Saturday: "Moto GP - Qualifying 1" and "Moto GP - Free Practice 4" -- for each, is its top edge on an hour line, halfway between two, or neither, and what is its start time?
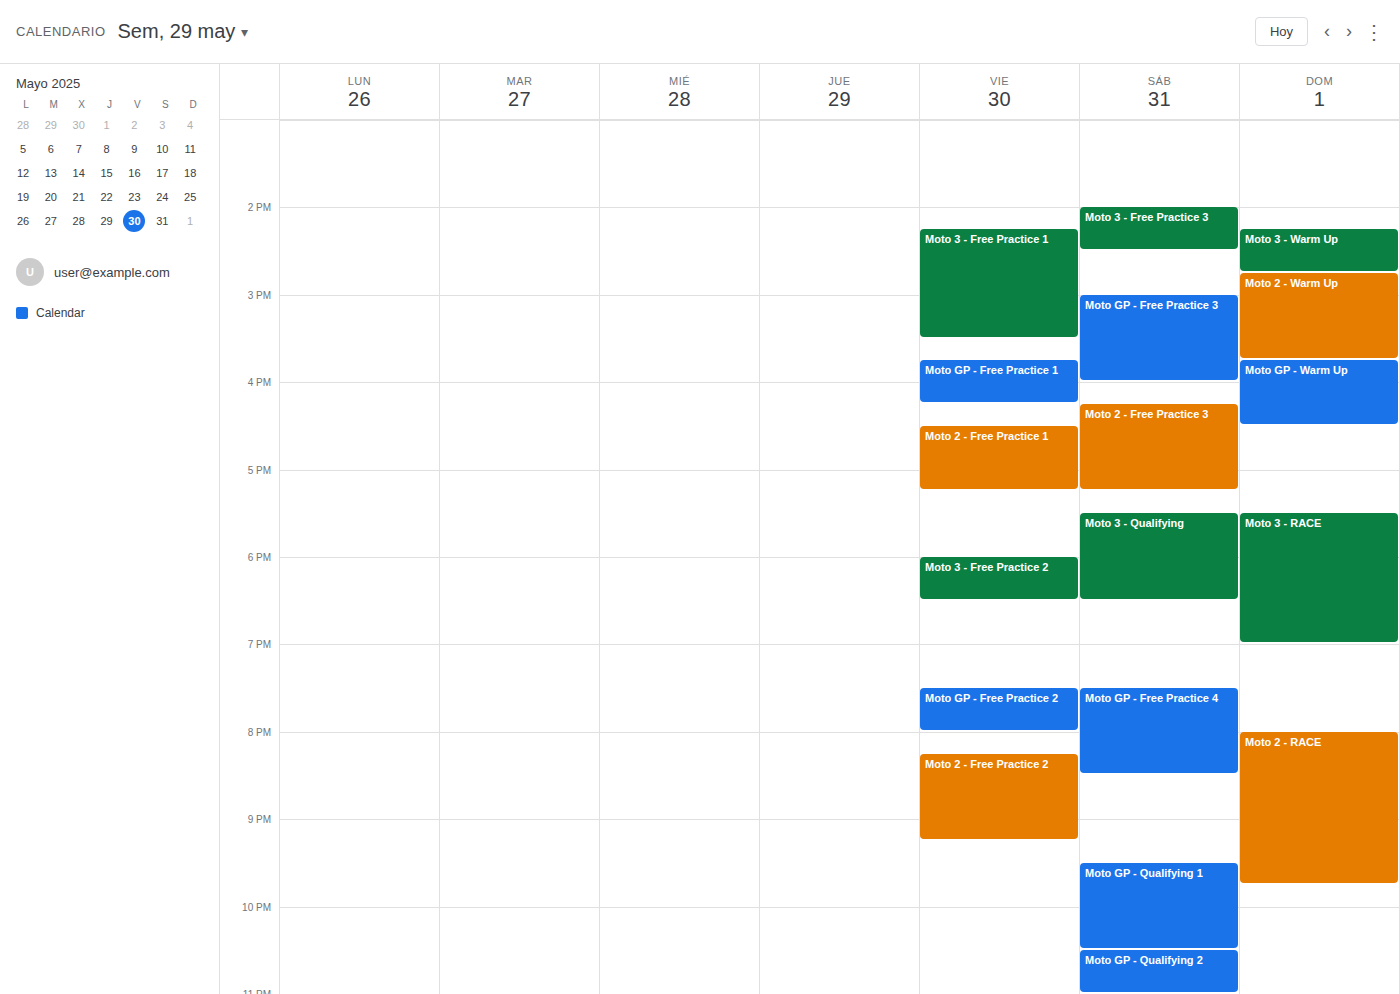
"Moto GP - Qualifying 1": 9:30 PM, halfway between the 9 PM and 10 PM lines. "Moto GP - Free Practice 4": 7:30 PM, halfway between the 7 PM and 8 PM lines.